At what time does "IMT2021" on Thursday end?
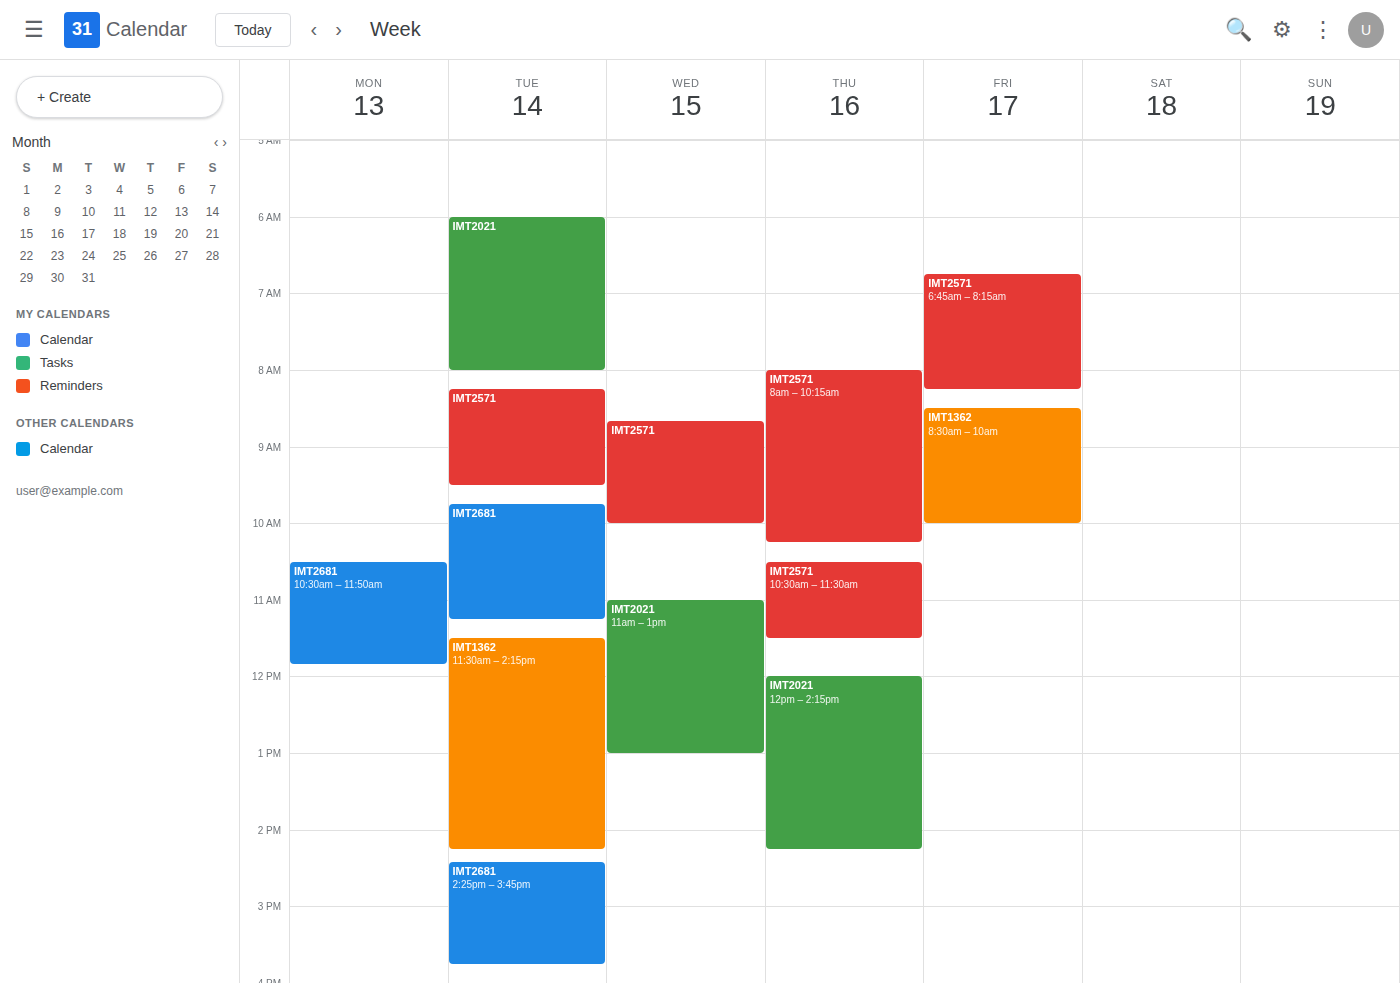
2:15 PM